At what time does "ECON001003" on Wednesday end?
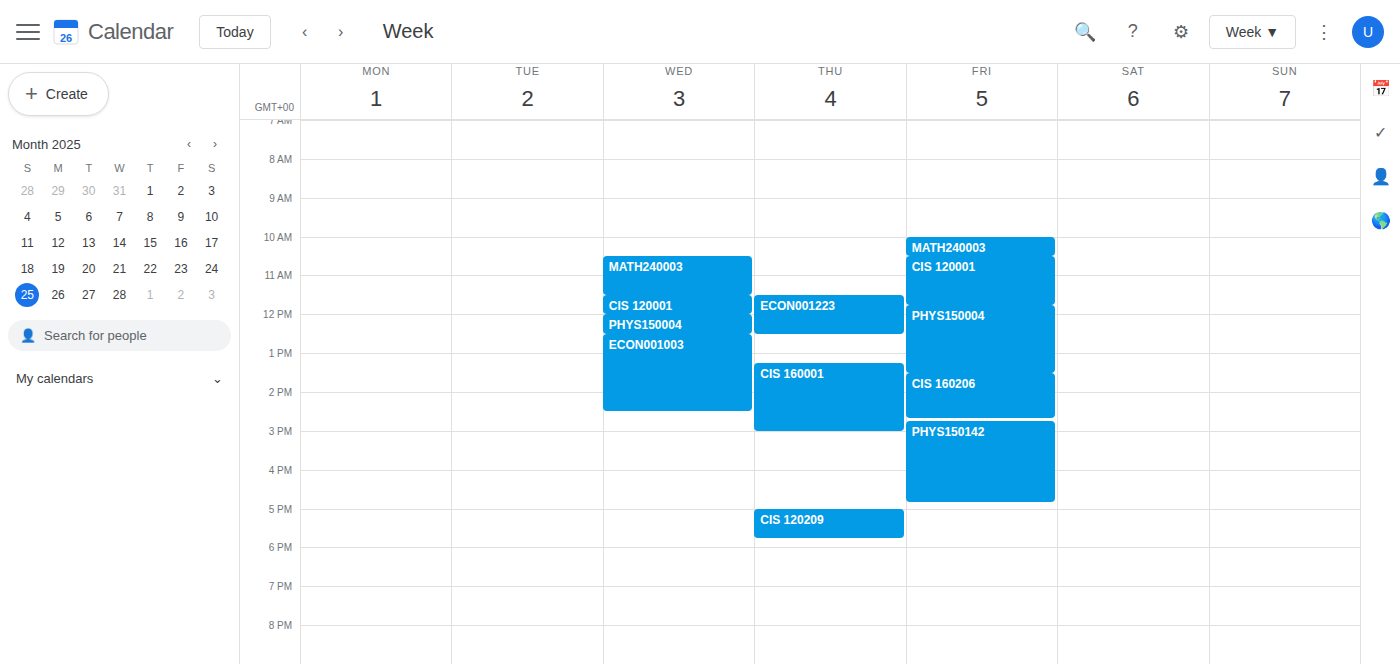
14:30